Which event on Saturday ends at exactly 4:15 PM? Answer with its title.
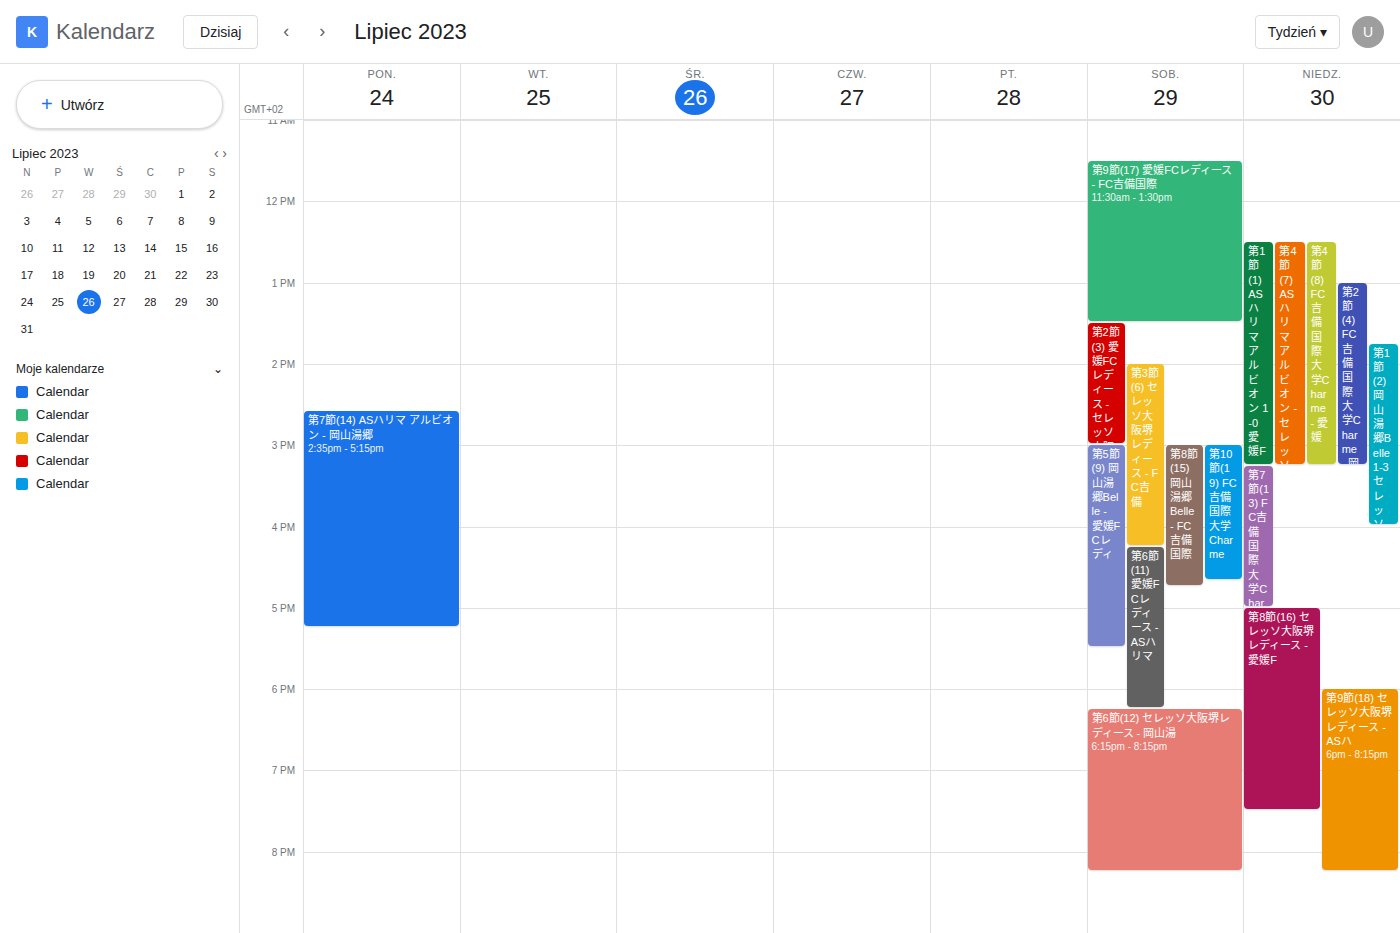
"第3節(6) セレッソ大阪堺レディース - FC吉備"